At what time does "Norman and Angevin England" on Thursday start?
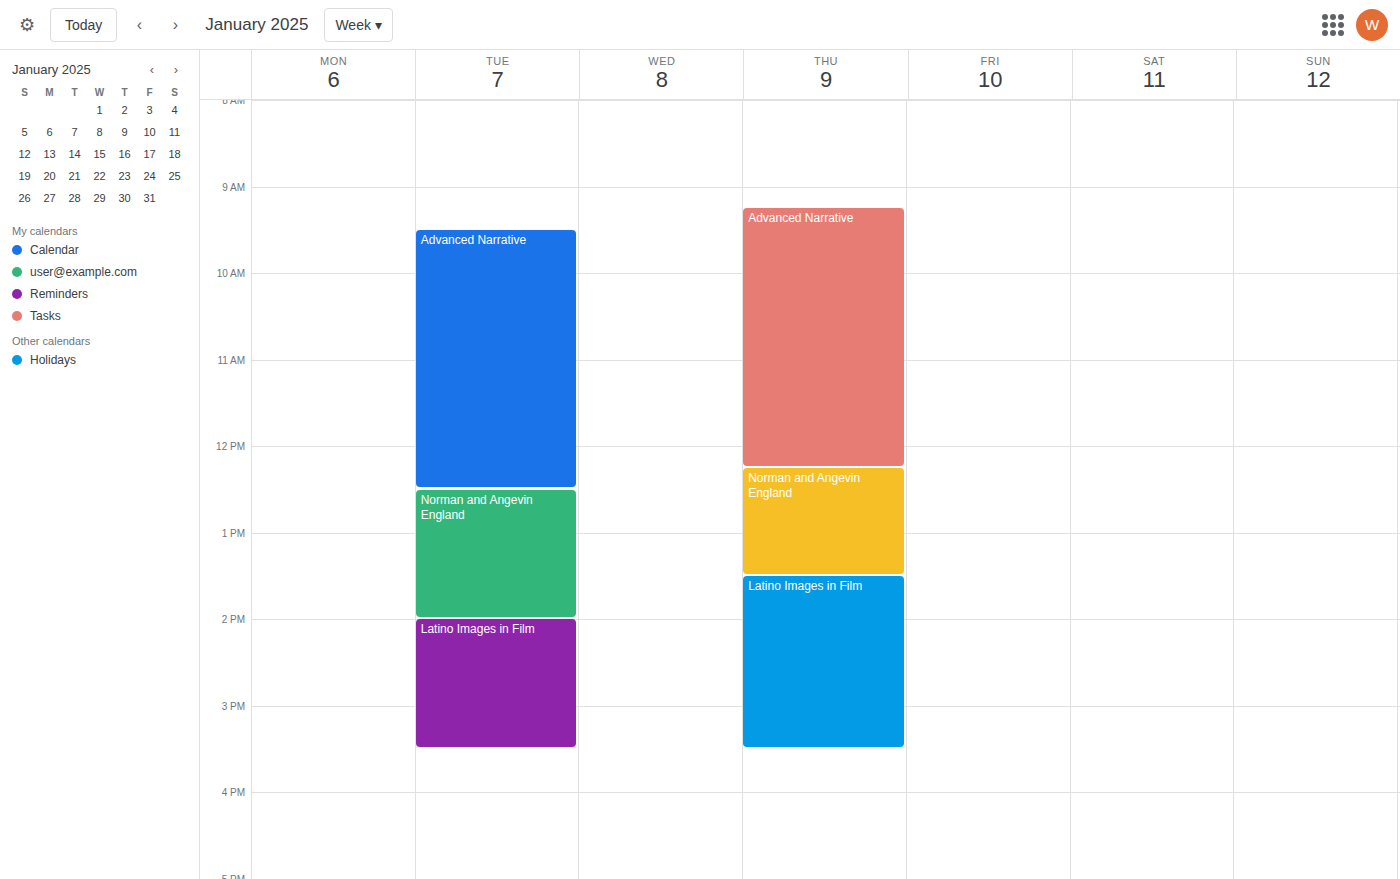
12:15 PM